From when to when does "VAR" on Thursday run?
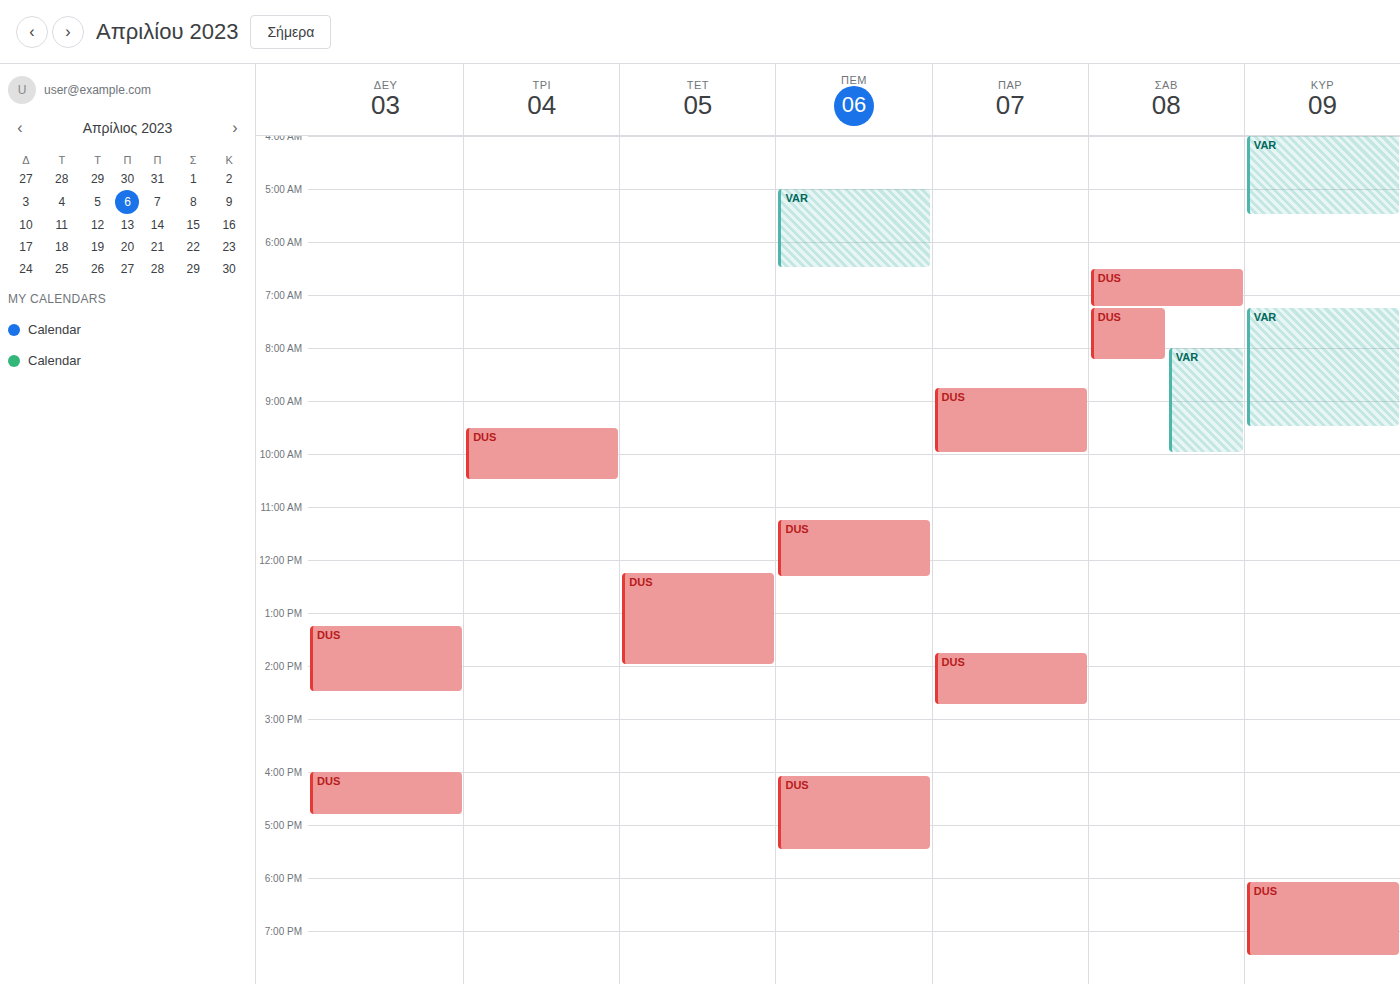
5:00 AM to 6:30 AM